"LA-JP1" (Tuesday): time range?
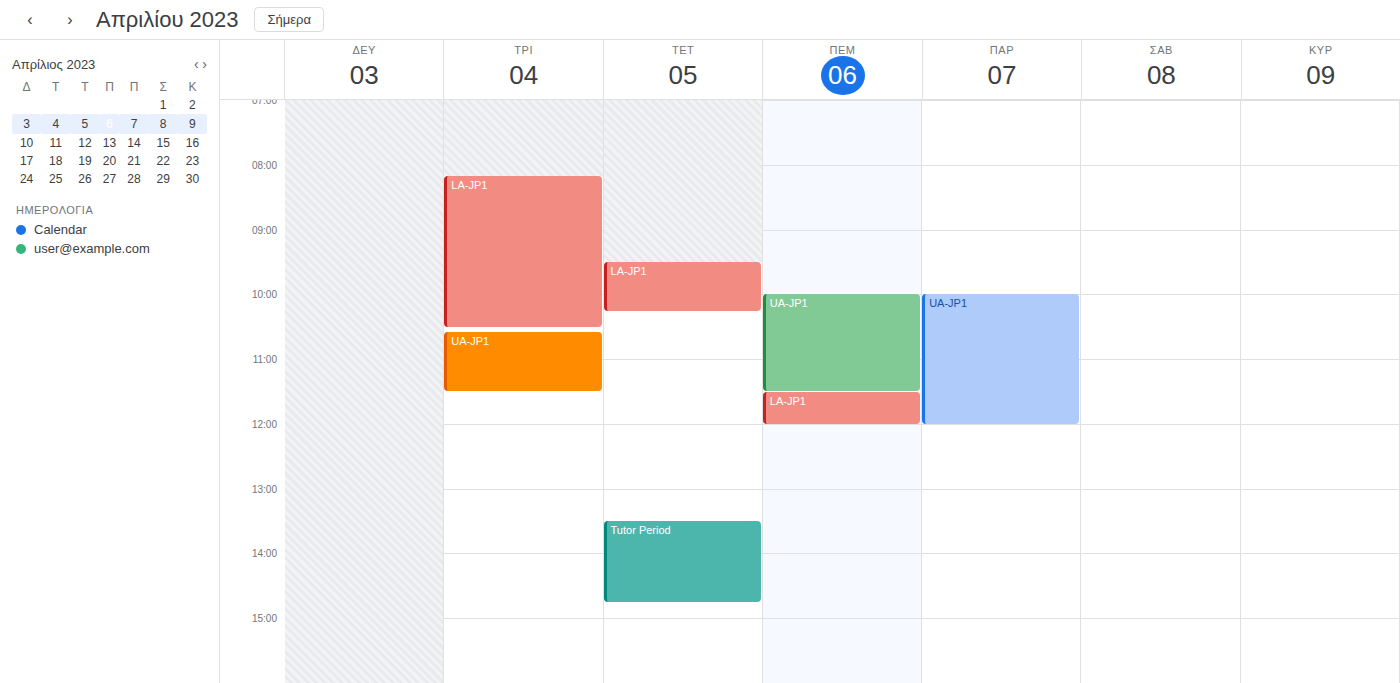
8:10 AM to 10:30 AM